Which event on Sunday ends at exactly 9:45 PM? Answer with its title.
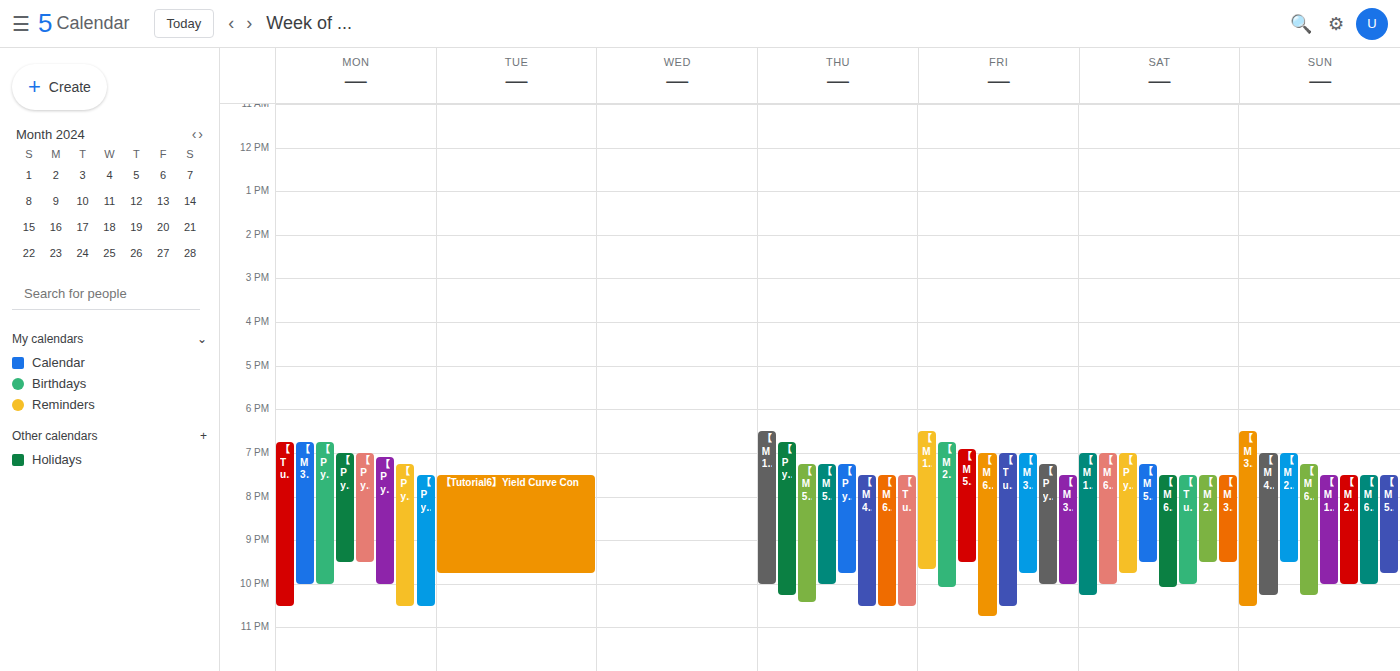
"【M5L9】 Quantum Computing"